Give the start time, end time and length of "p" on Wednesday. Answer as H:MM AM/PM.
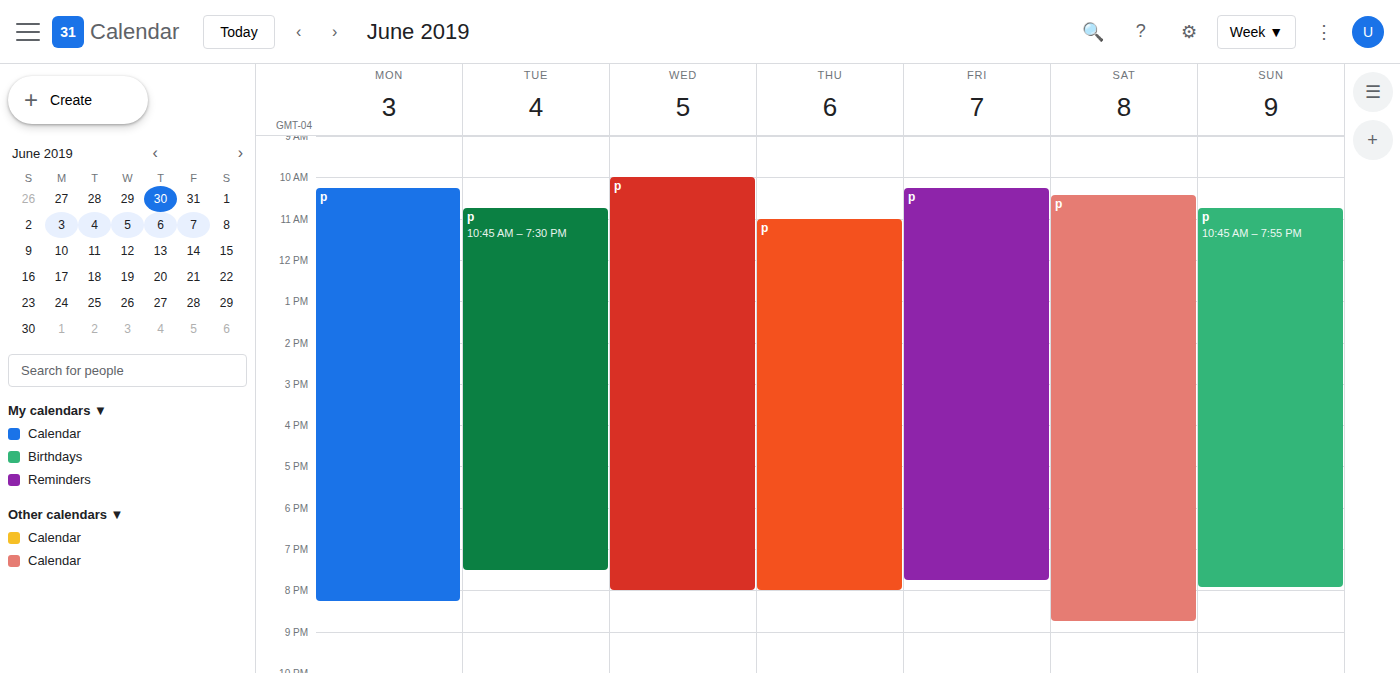
10:00 AM to 8:00 PM, 10 hours